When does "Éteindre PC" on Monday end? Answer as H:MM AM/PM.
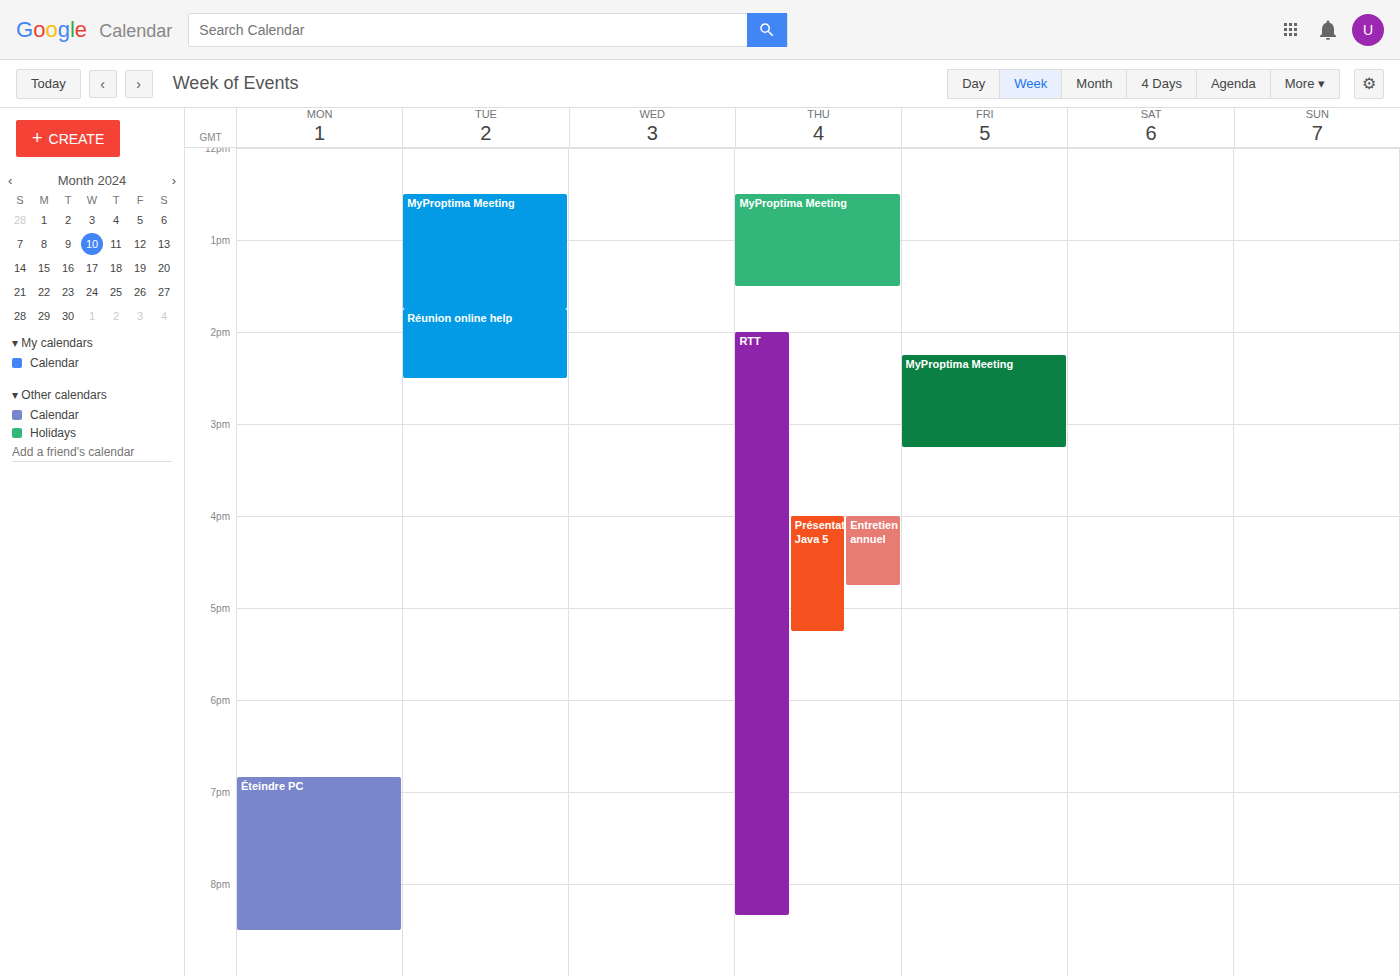
8:30 PM